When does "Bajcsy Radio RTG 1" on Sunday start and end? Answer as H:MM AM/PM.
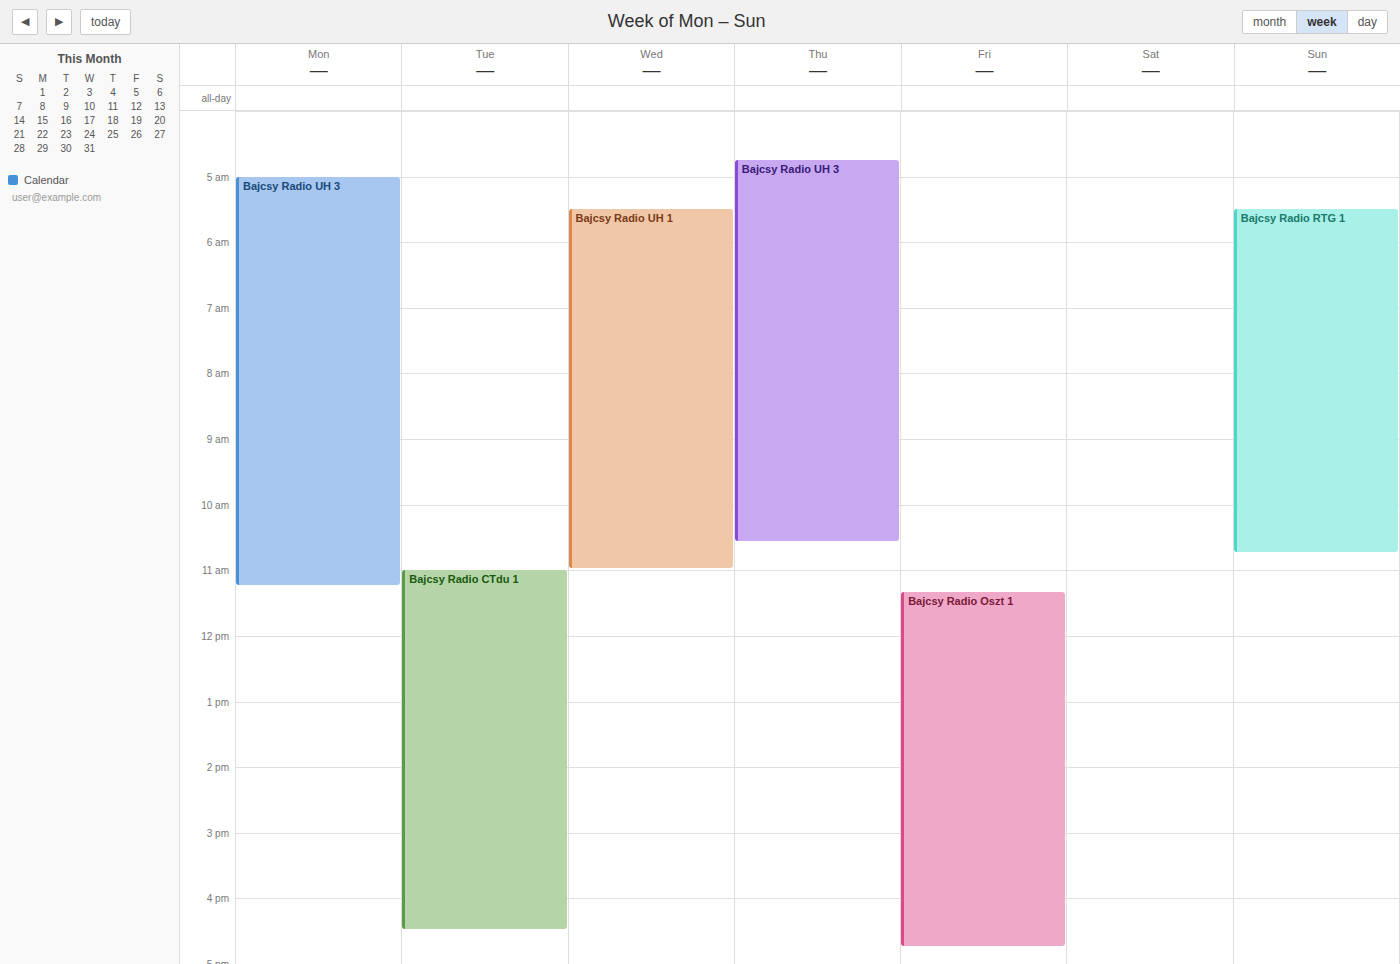
5:30 AM to 10:45 AM